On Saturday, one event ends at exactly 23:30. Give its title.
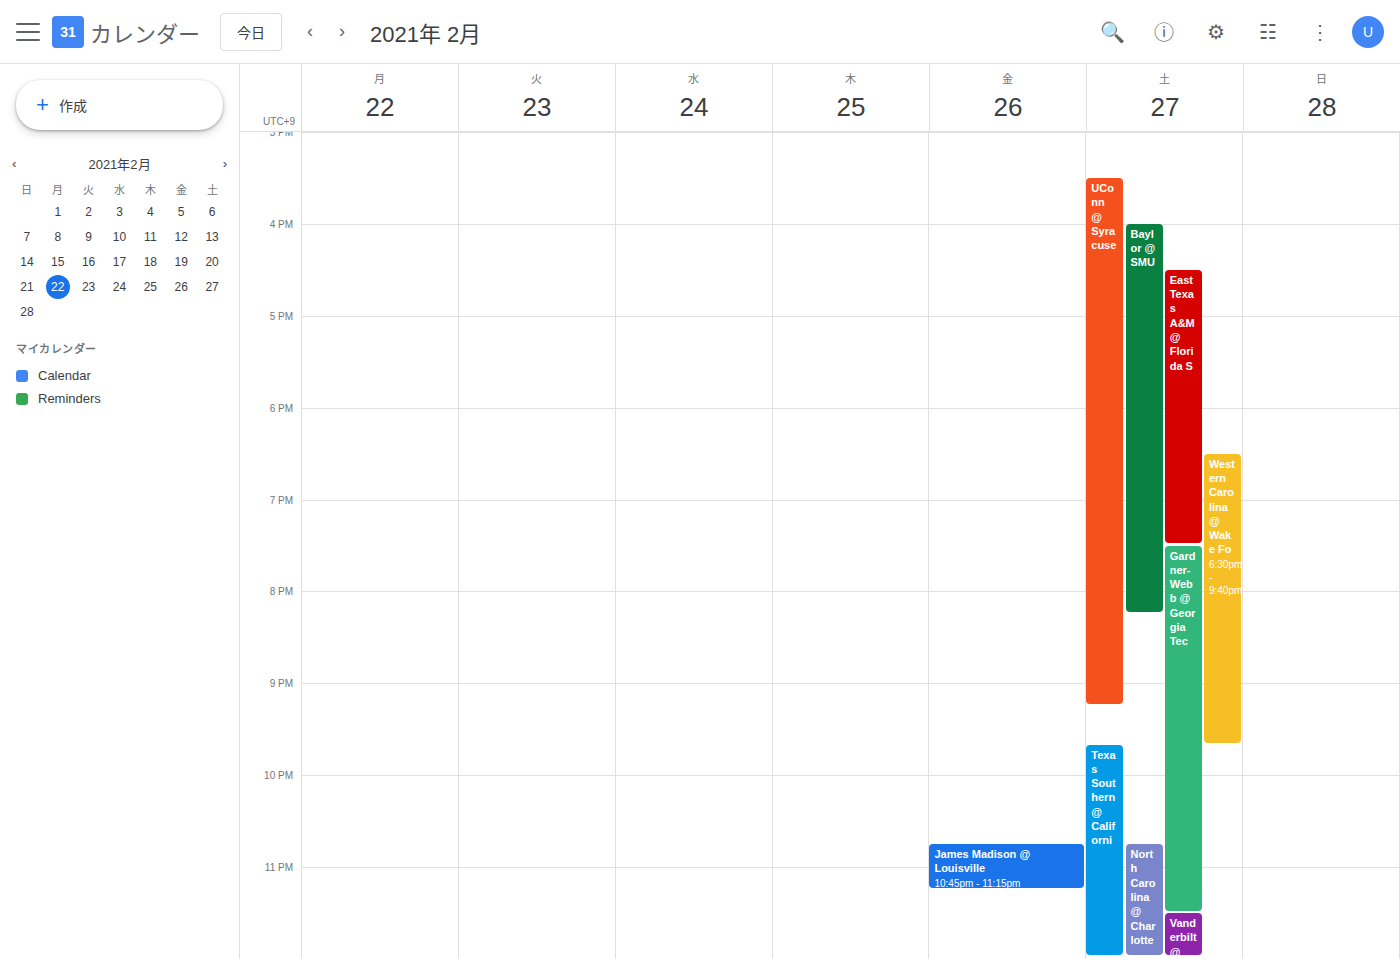
"Gardner-Webb @ Georgia Tec"